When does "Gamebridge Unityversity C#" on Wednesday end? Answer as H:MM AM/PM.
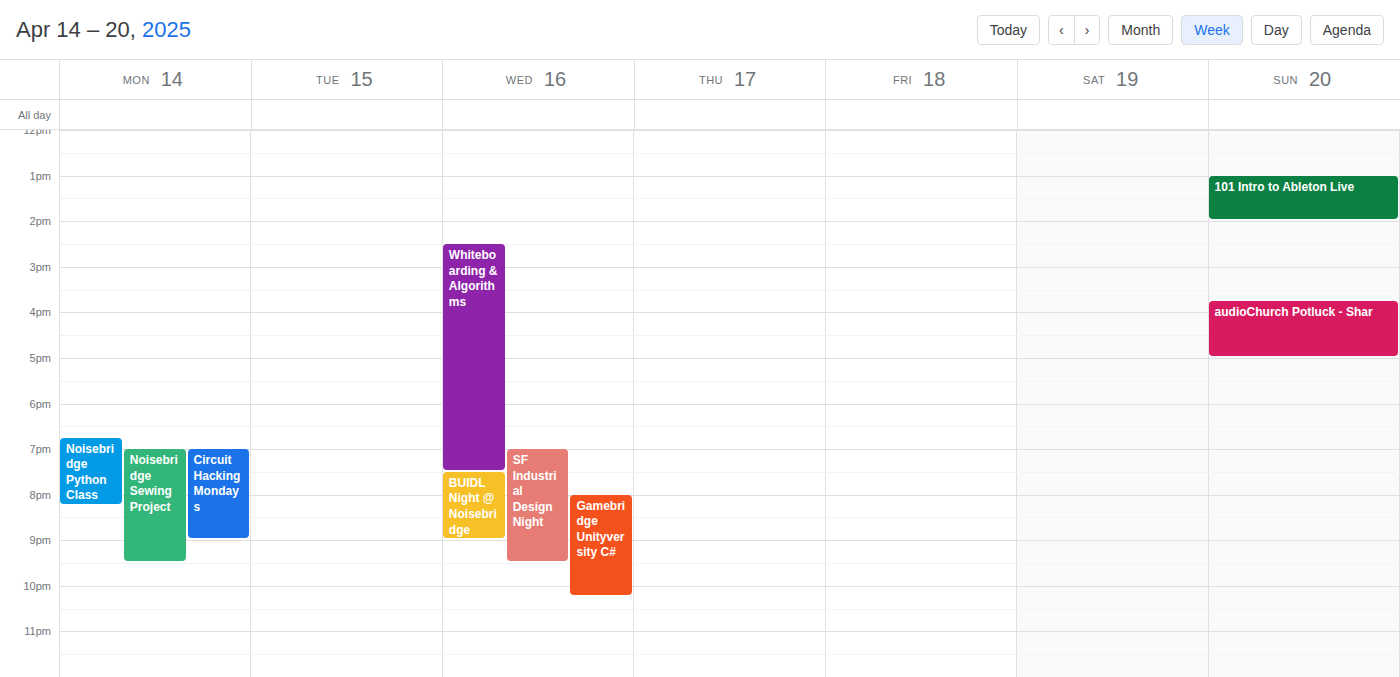
10:15 PM